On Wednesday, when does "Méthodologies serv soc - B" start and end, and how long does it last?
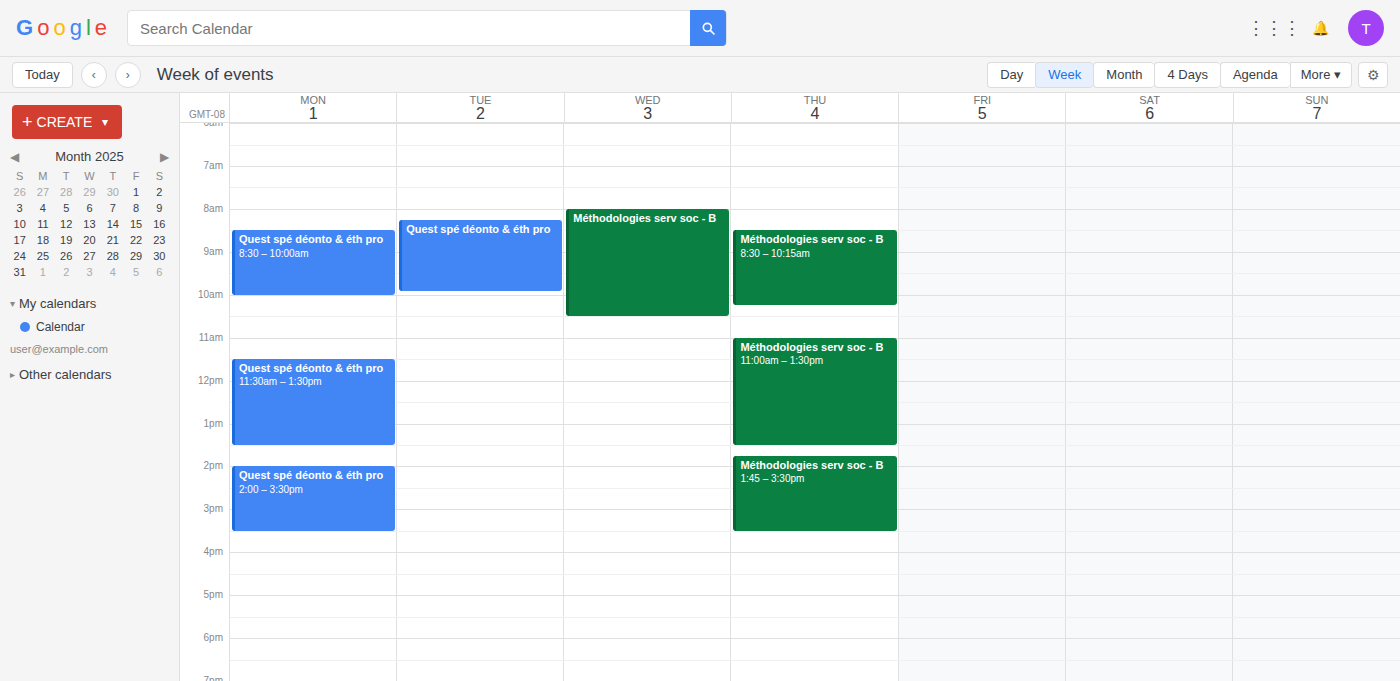
8:00 AM to 10:30 AM, 2 hours 30 minutes